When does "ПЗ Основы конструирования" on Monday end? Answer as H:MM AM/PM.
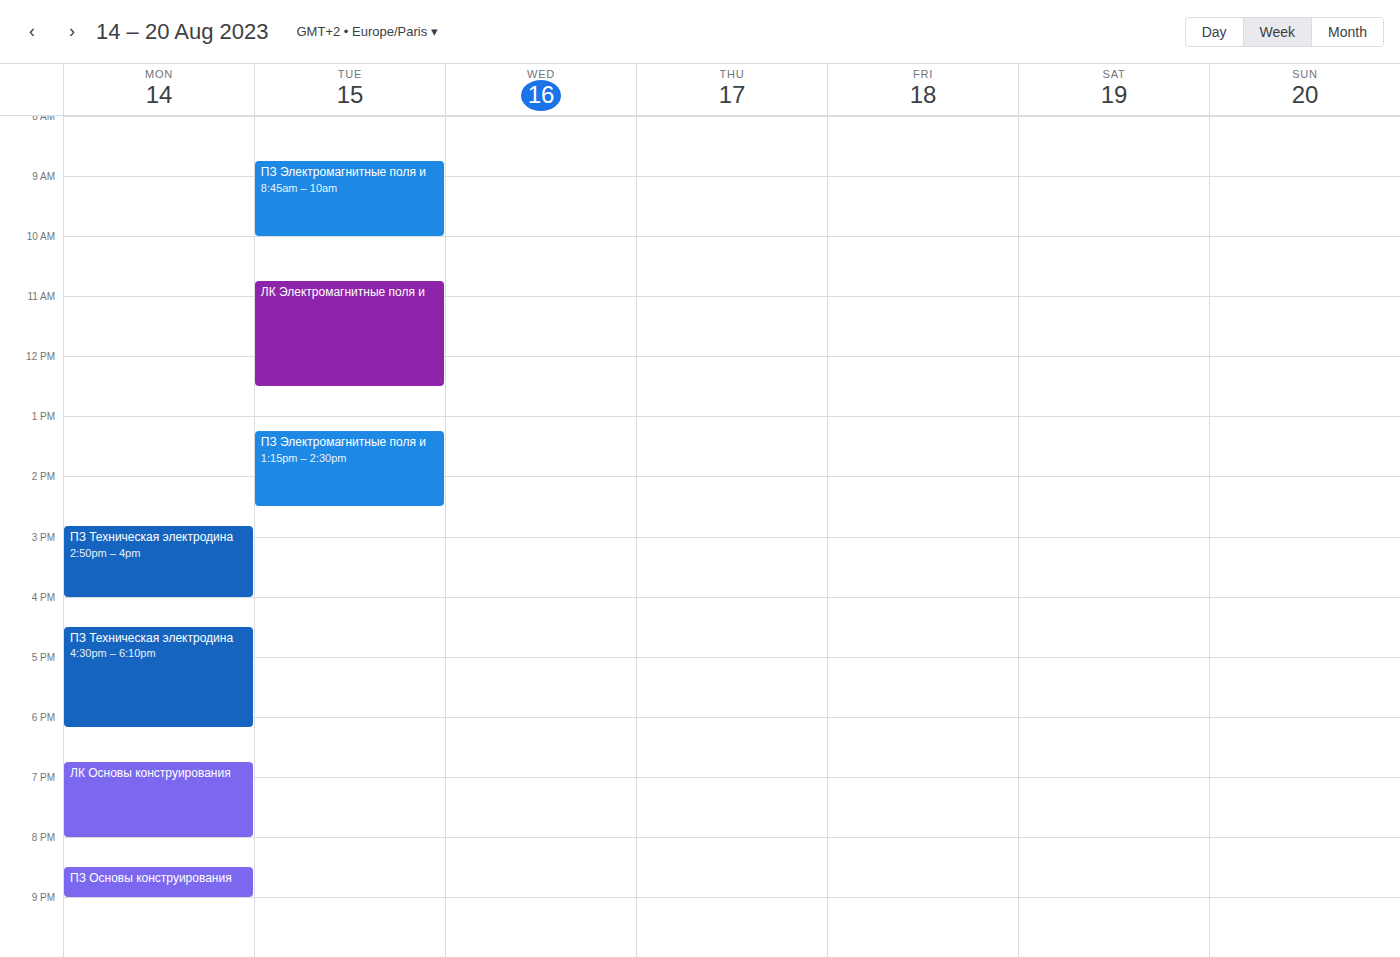
9:00 PM